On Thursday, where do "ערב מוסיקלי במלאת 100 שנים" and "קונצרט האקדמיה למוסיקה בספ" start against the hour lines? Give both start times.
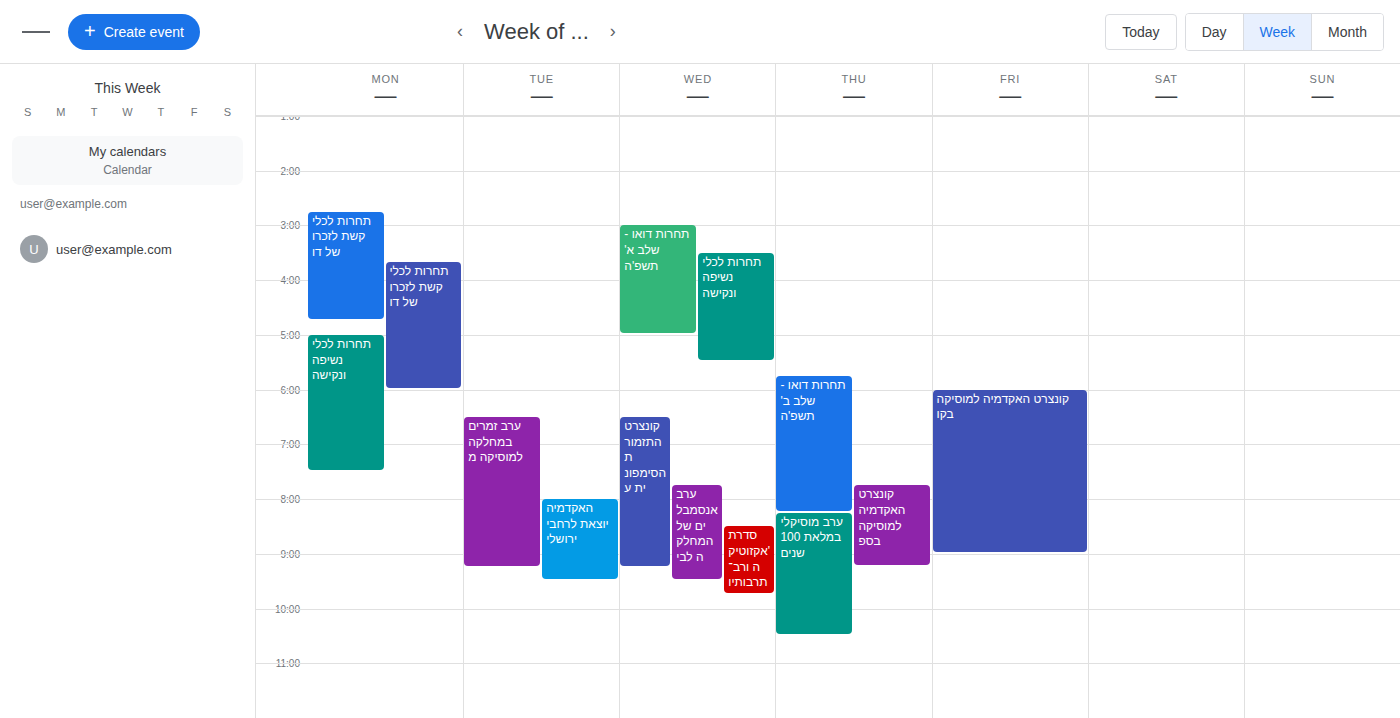
"ערב מוסיקלי במלאת 100 שנים": 8:15 PM, neither: a quarter of the way from the 8 PM line to the 9 PM line. "קונצרט האקדמיה למוסיקה בספ": 7:45 PM, neither: three quarters of the way from the 7 PM line to the 8 PM line.